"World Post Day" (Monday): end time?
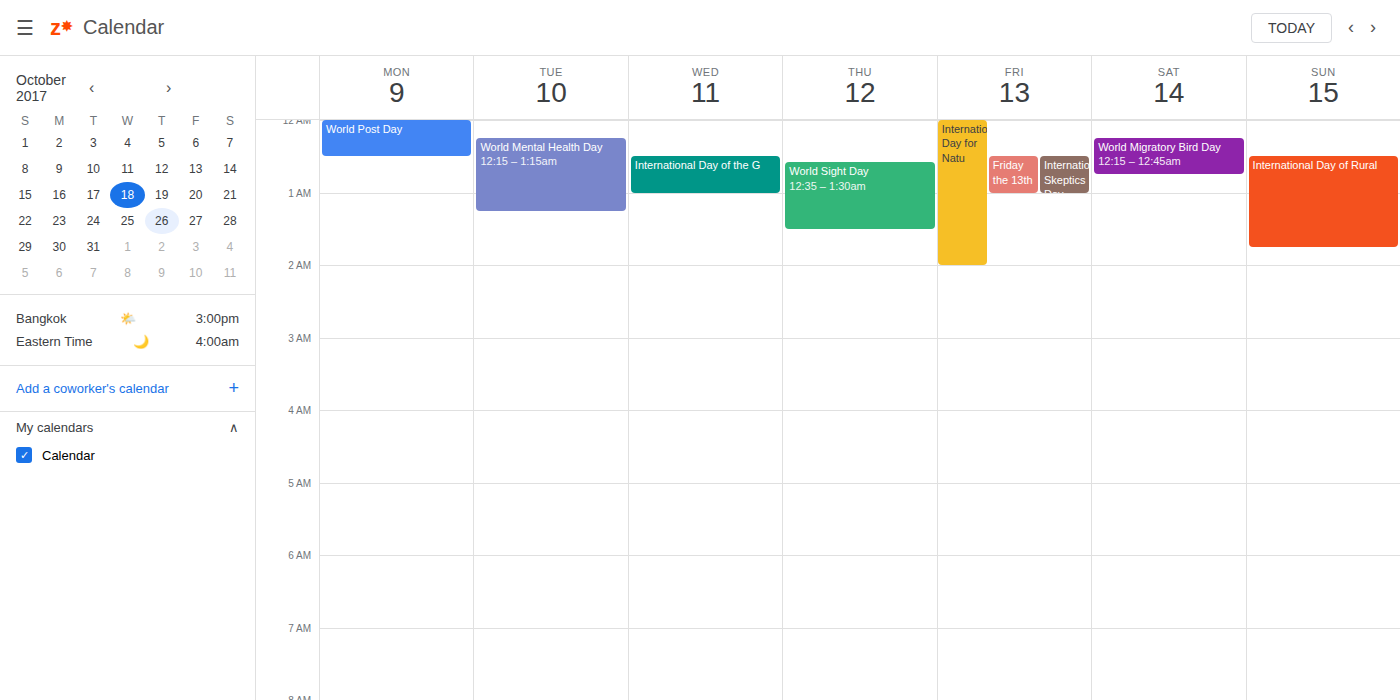
12:30 AM